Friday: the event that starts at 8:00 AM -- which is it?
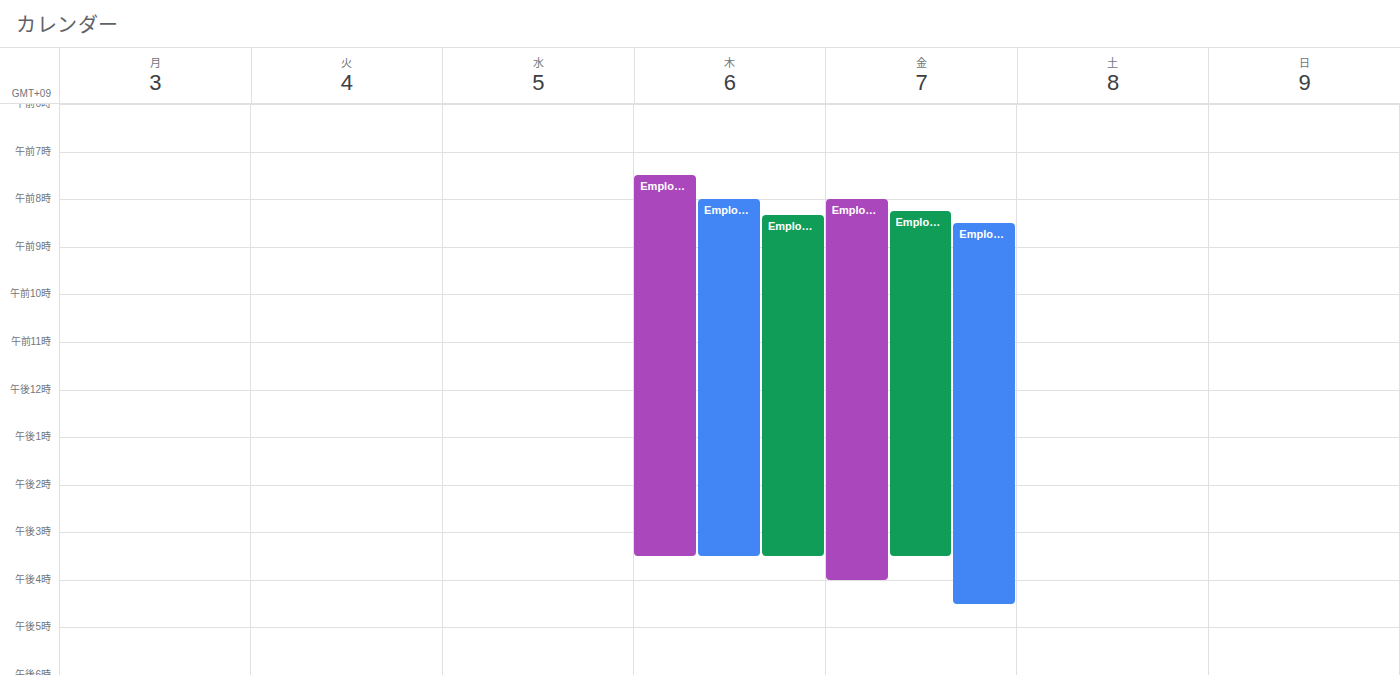
"Employee 5"